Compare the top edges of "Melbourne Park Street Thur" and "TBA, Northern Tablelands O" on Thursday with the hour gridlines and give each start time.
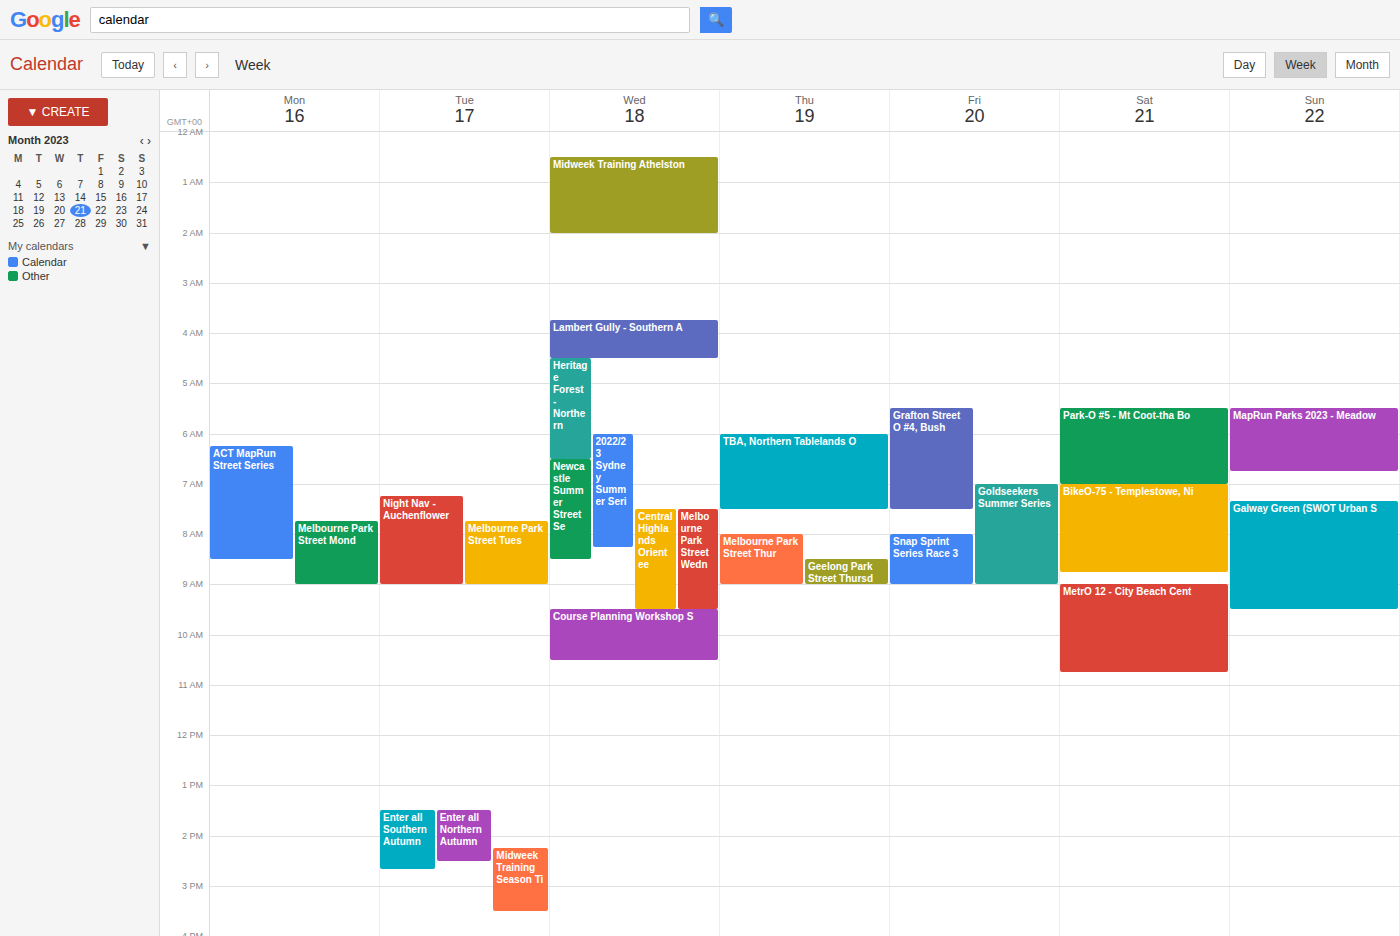
"Melbourne Park Street Thur": 8:00 AM, exactly on the 8 AM line. "TBA, Northern Tablelands O": 6:00 AM, exactly on the 6 AM line.